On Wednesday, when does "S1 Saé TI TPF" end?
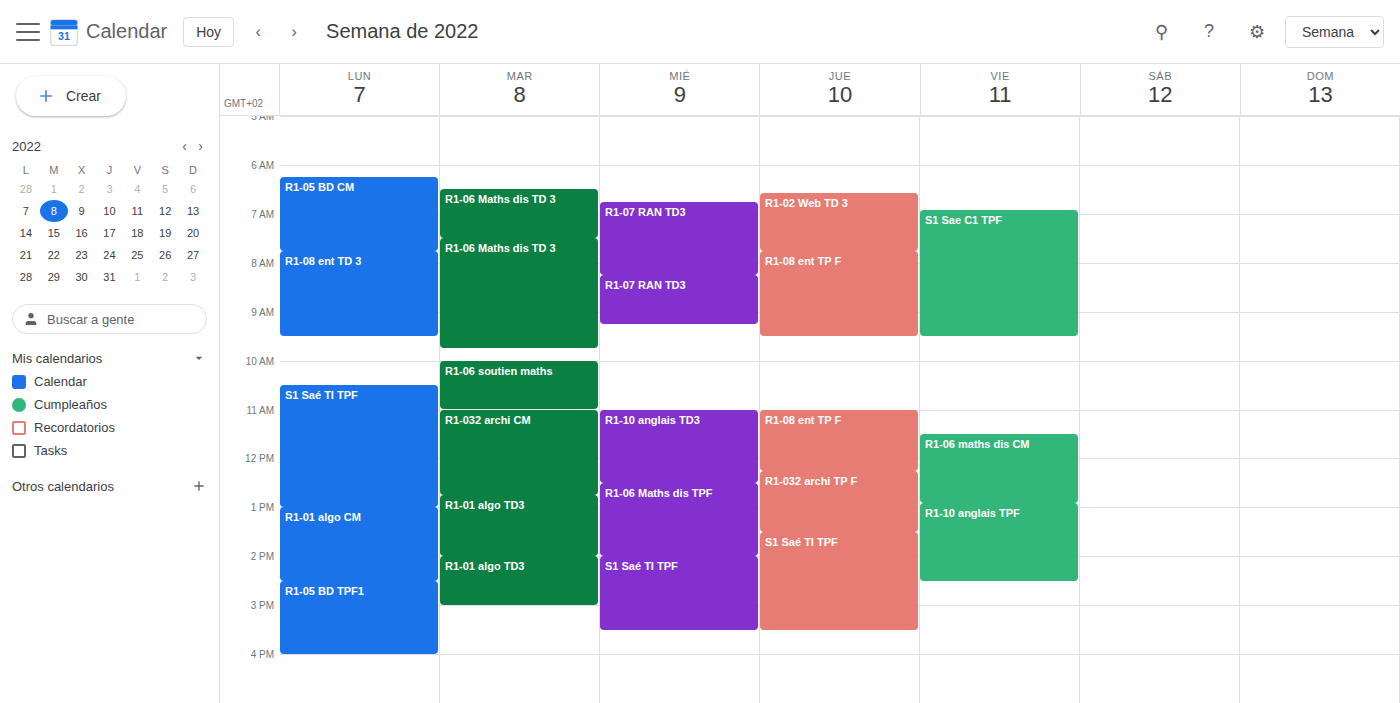
15:30